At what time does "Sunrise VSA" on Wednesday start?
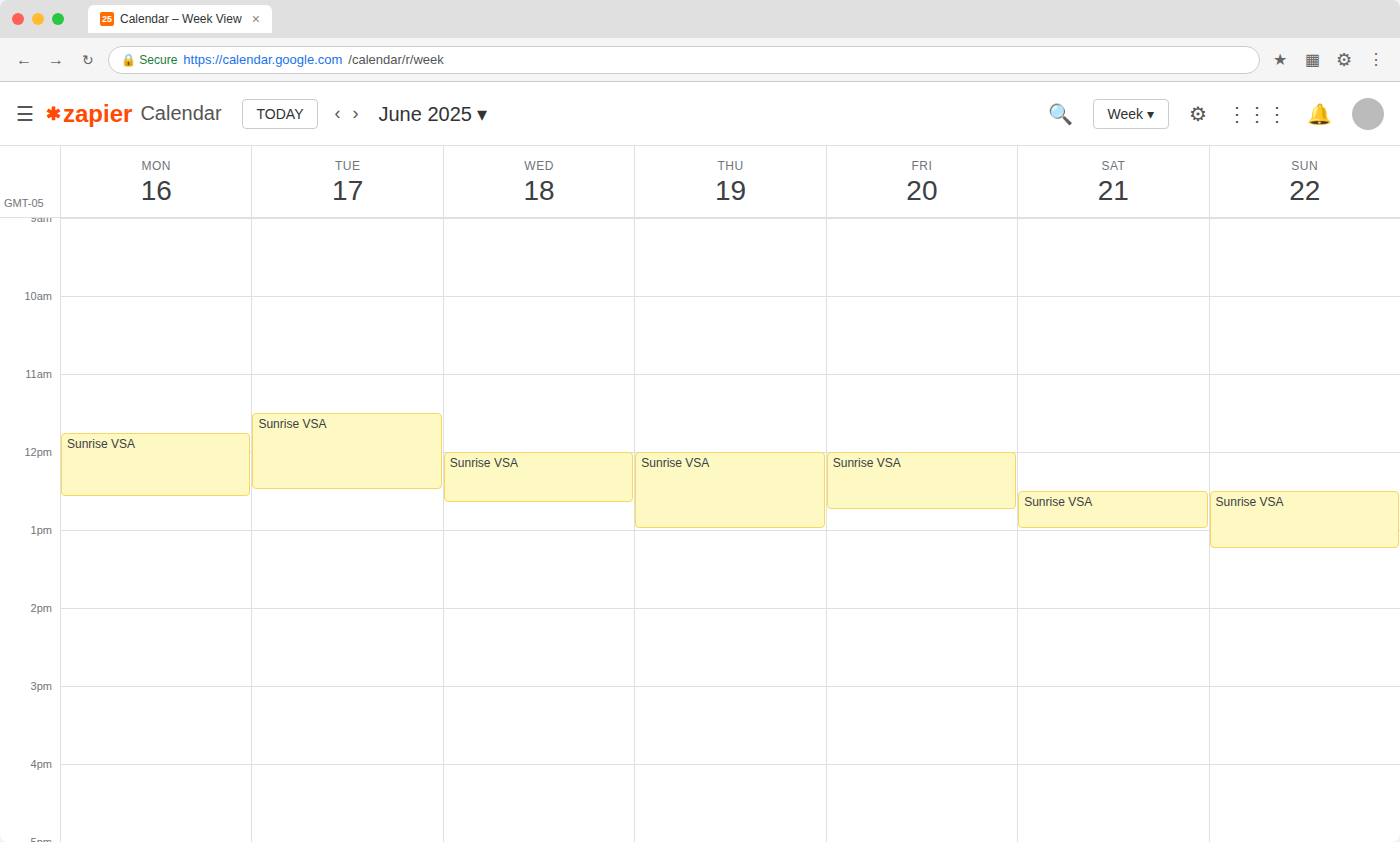
12:00 PM